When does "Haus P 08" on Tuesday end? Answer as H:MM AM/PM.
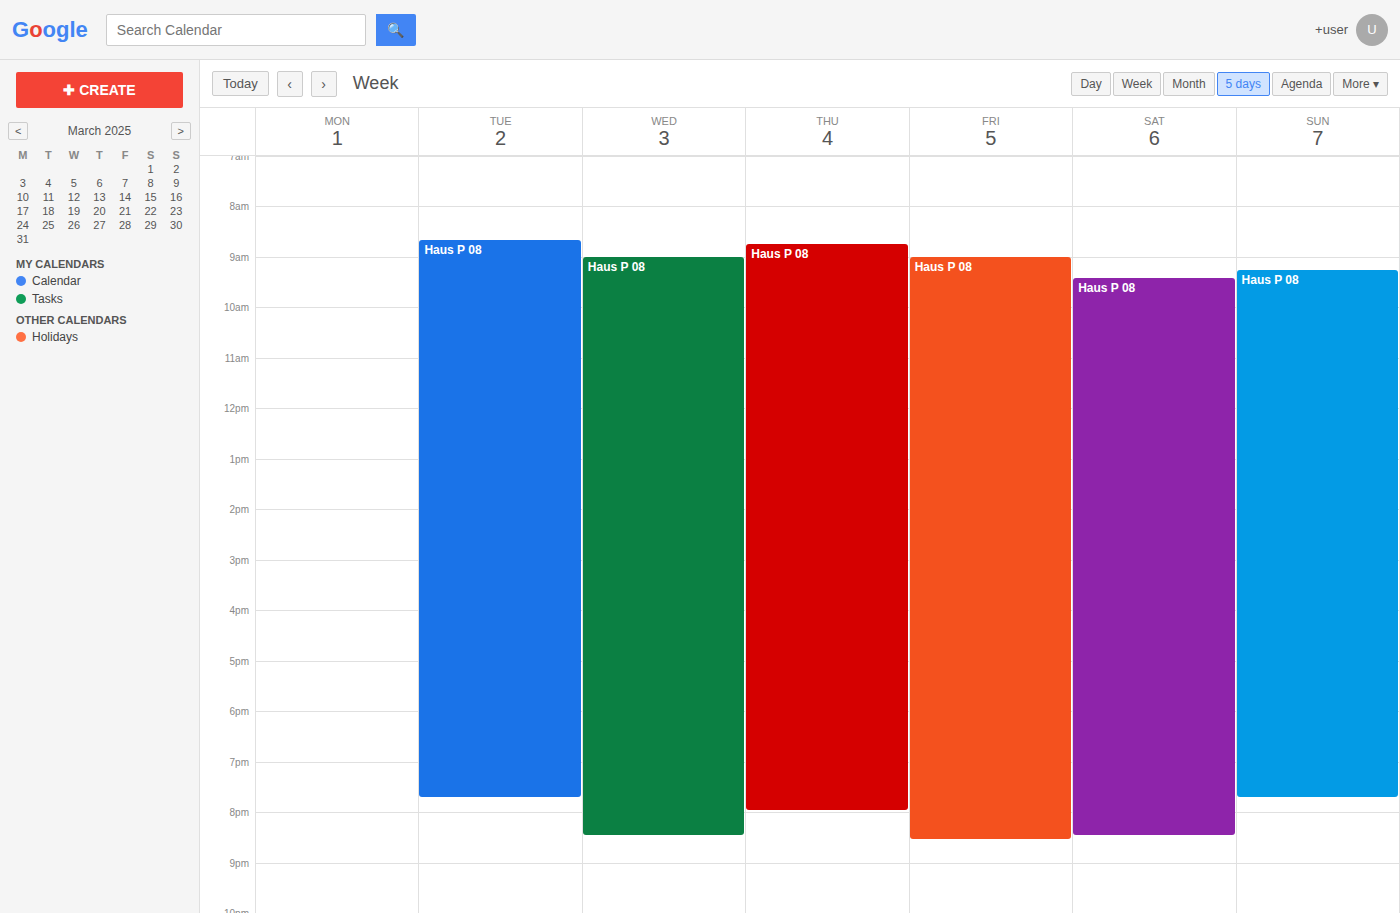
7:45 PM